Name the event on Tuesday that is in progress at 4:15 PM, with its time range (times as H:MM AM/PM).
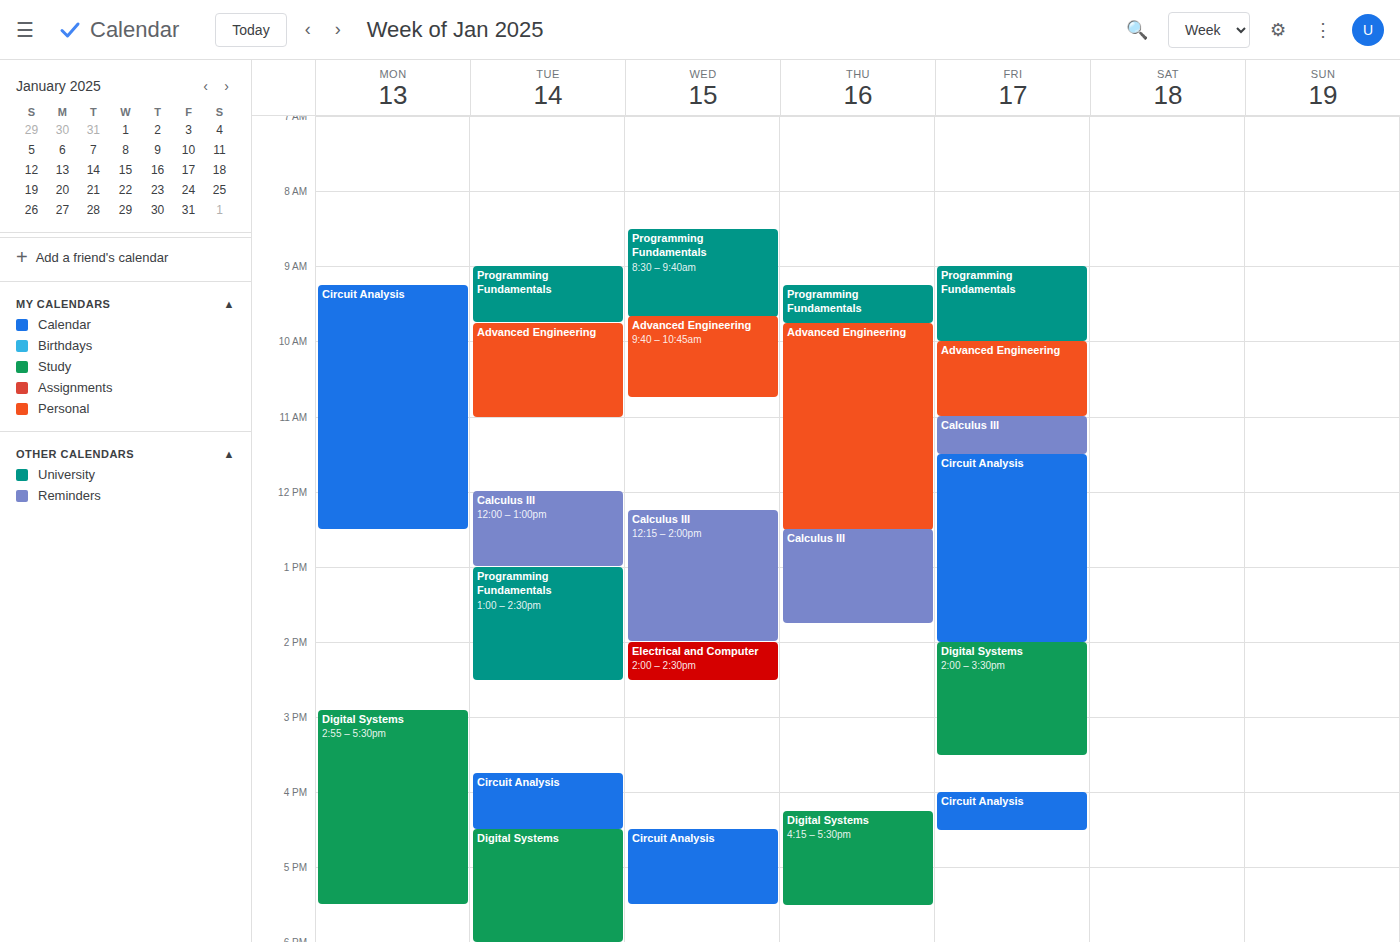
"Circuit Analysis", 3:45 PM to 4:30 PM